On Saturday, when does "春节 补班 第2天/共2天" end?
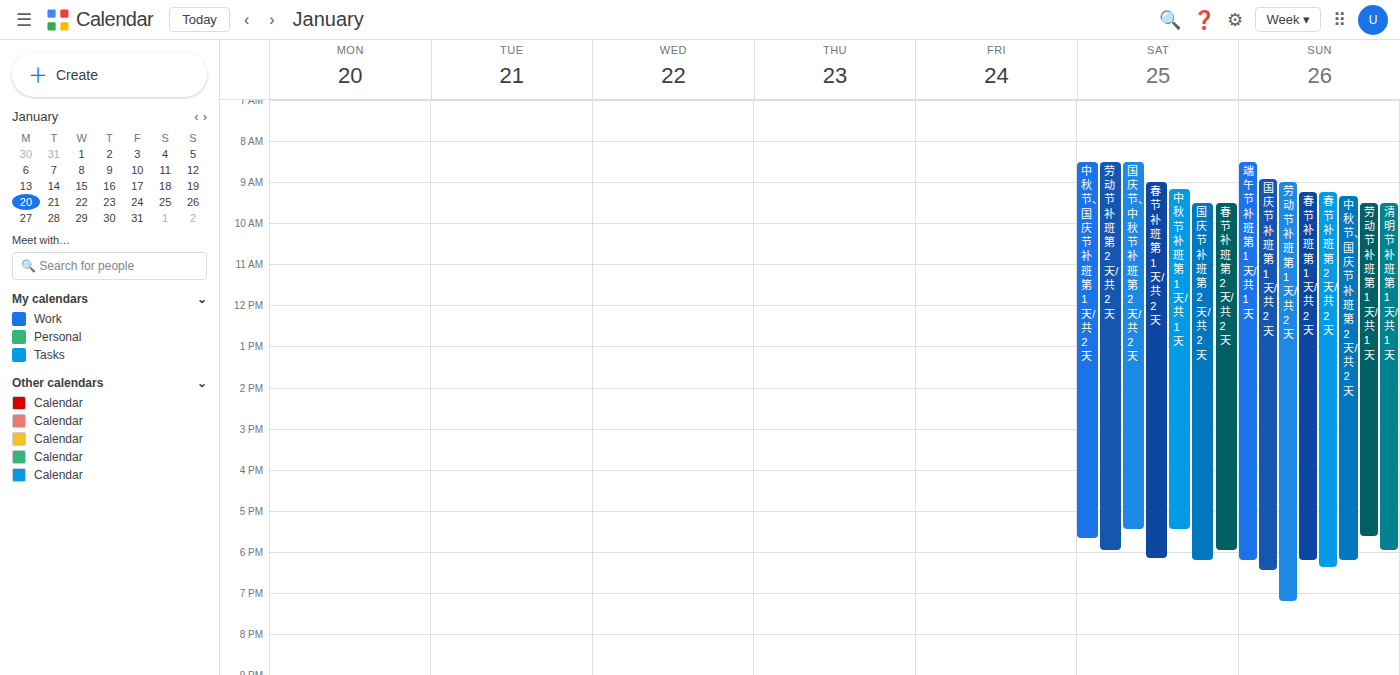
6:00 PM